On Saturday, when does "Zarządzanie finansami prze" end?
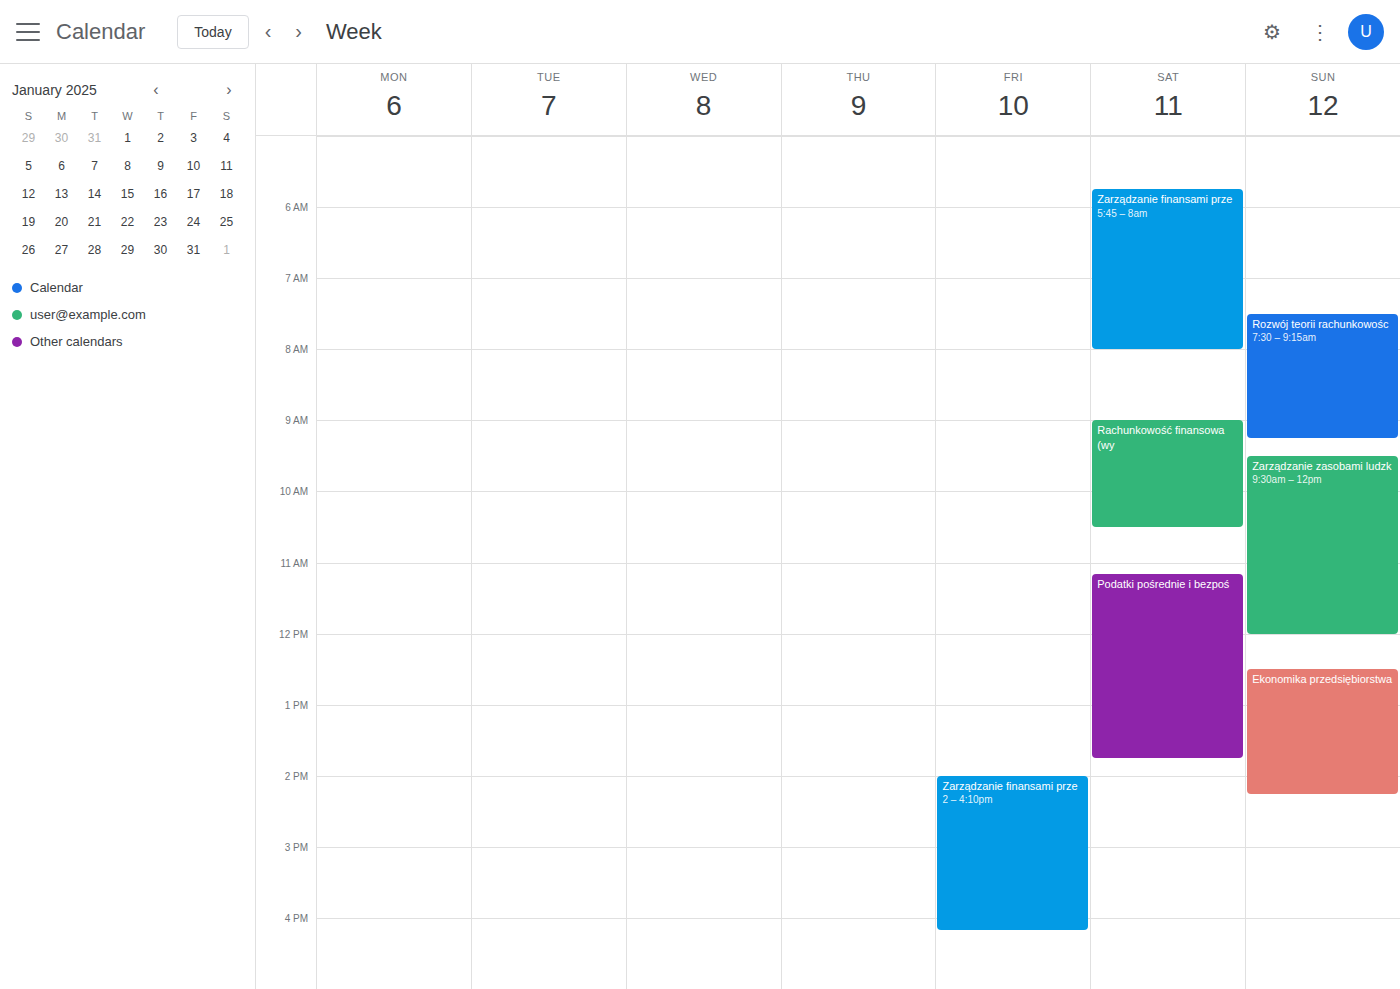
8:00 AM